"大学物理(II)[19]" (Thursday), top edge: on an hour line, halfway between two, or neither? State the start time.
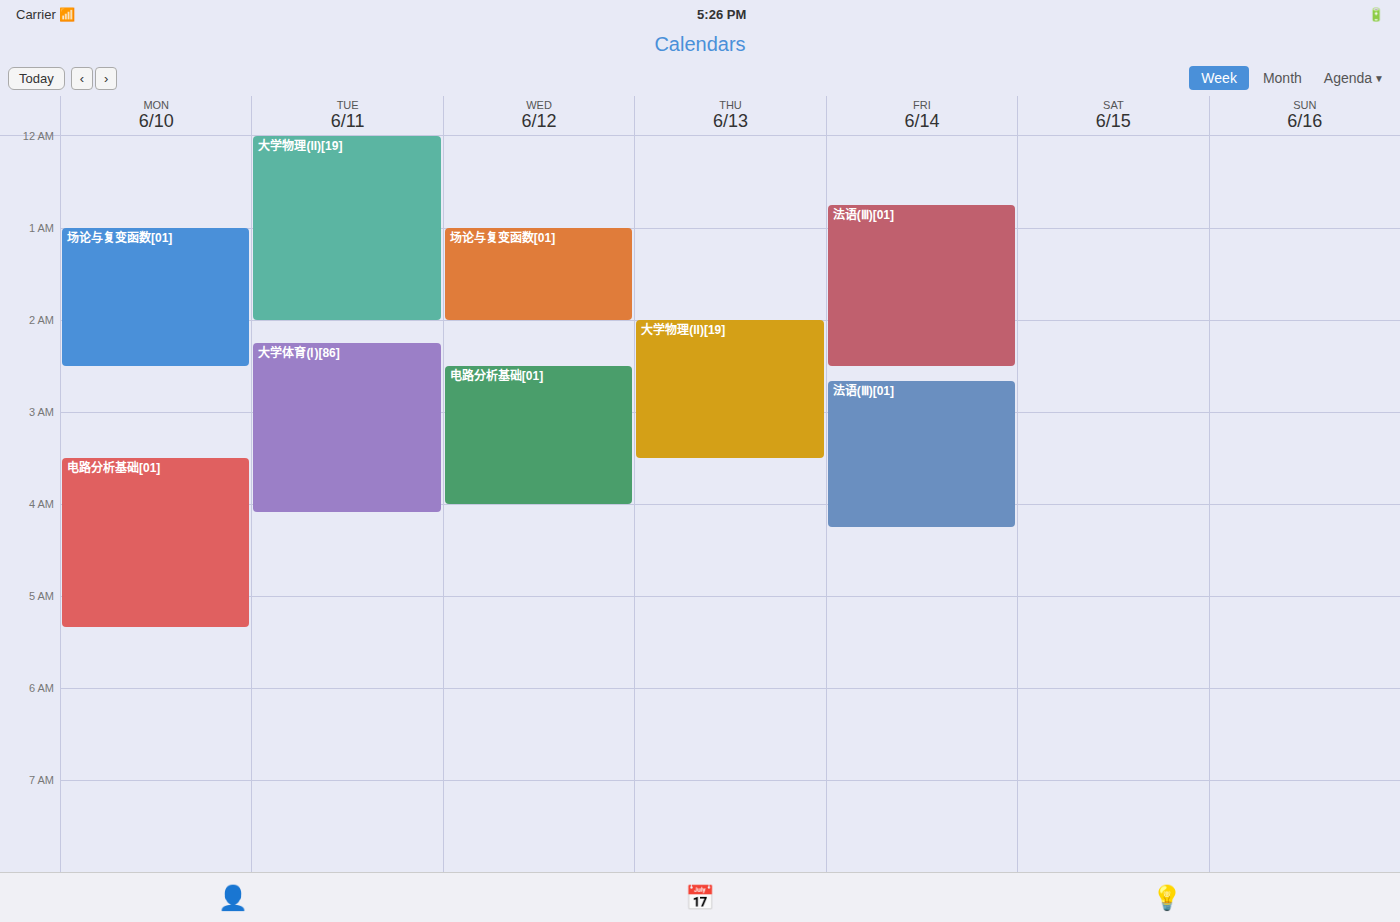
2:00 AM -- exactly on the 2 AM line.